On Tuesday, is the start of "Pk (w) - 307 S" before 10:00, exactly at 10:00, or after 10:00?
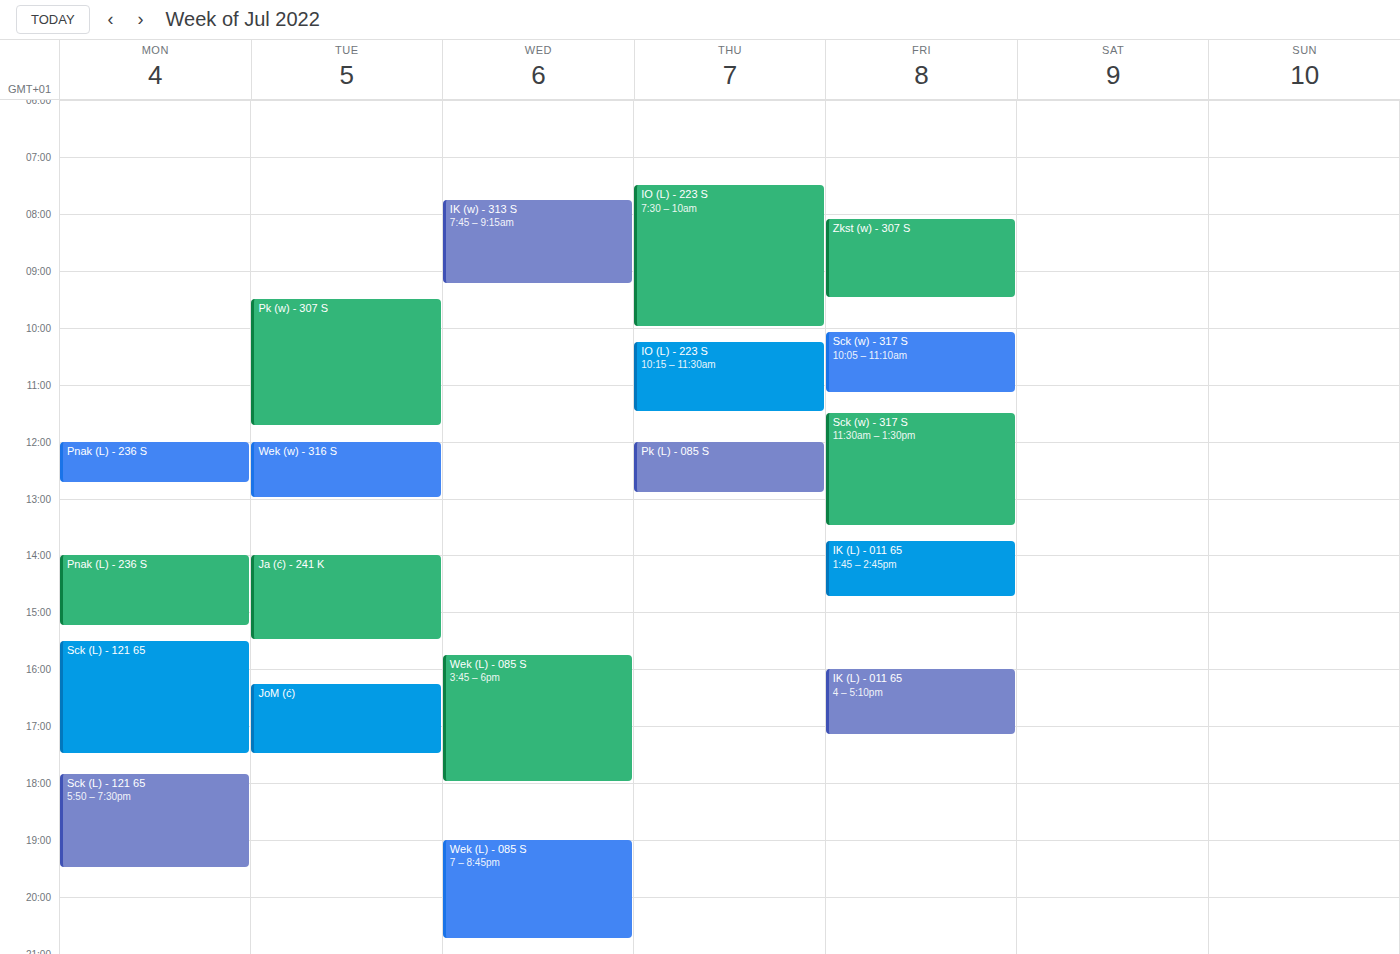
09:30 -- before 10:00, 30 minutes above the 10:00 line.